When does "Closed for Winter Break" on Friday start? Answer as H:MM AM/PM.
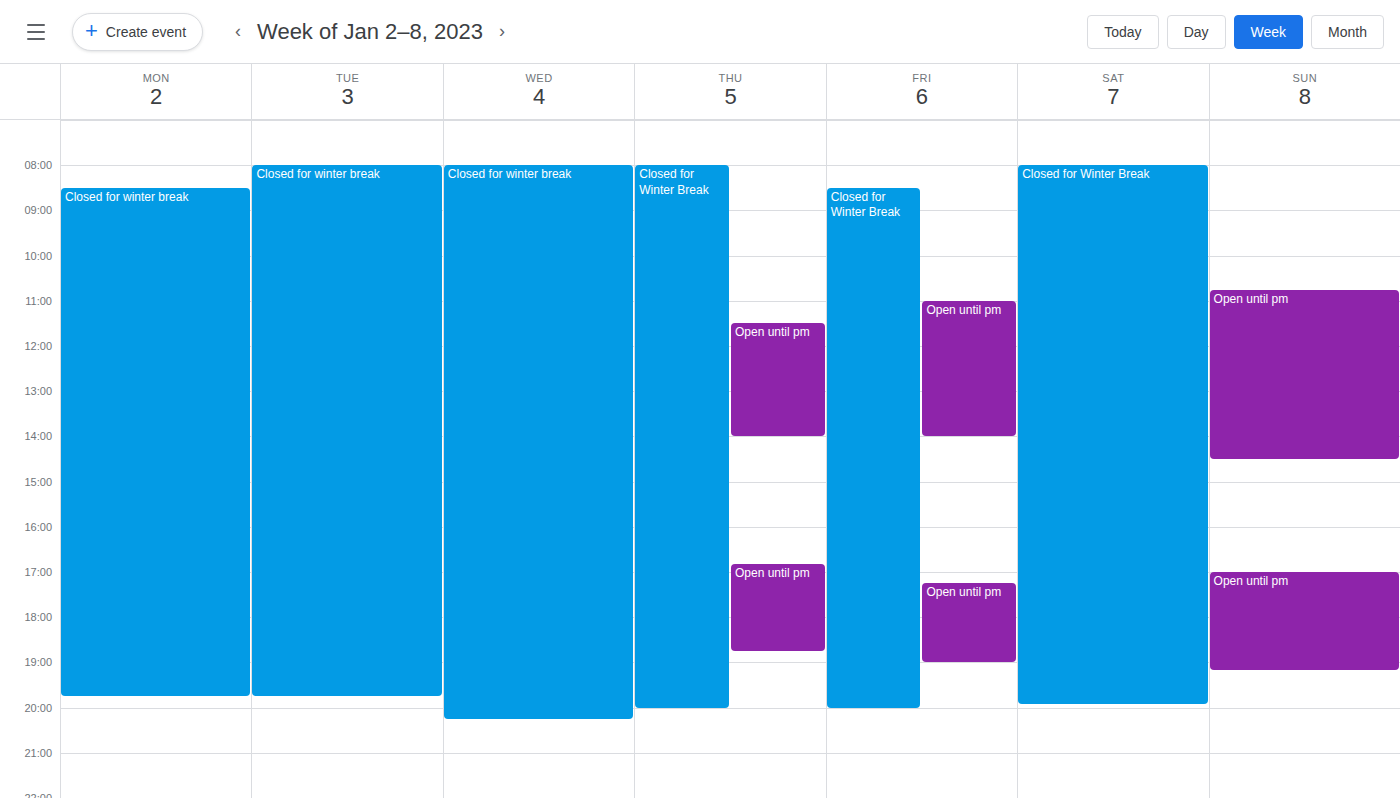
8:30 AM